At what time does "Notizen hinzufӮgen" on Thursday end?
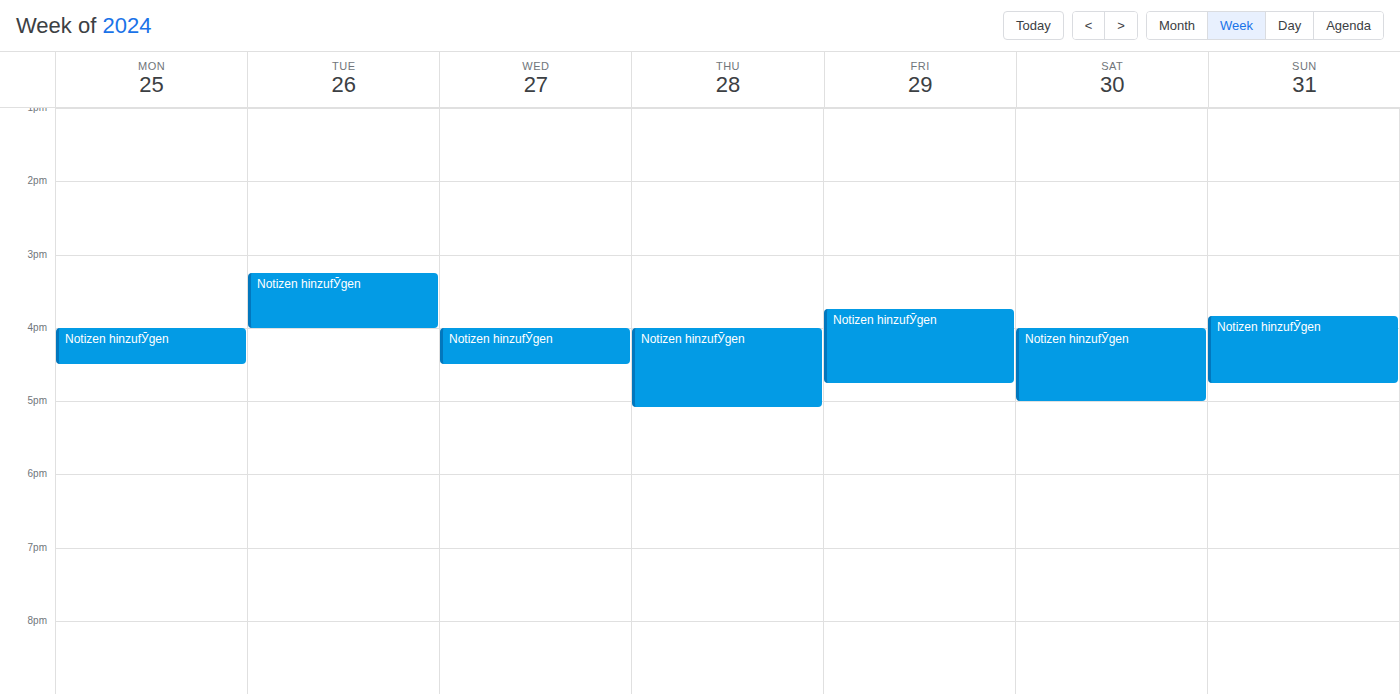
5:05 PM